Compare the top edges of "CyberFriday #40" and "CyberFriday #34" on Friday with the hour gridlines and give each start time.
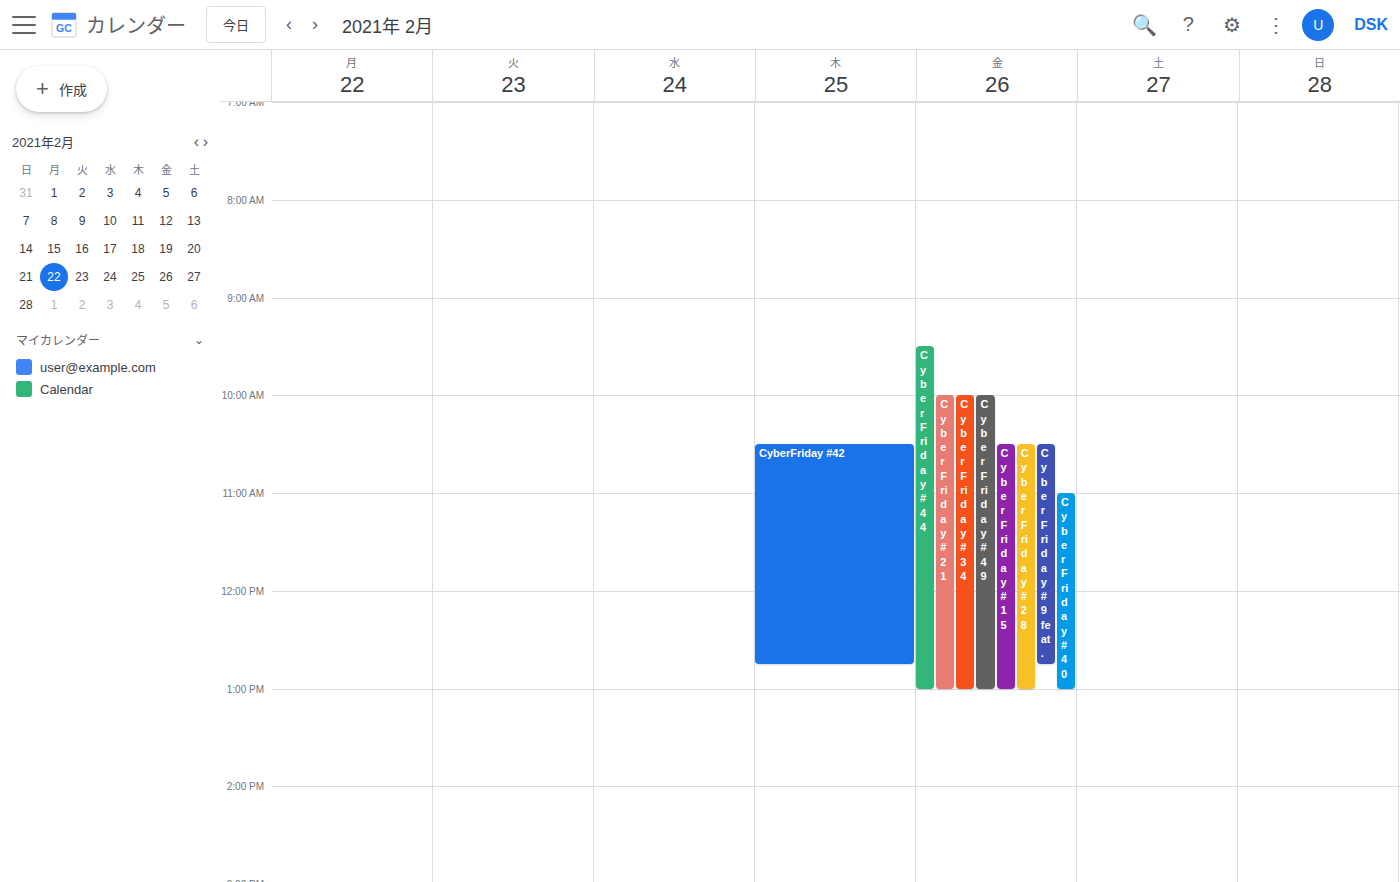
"CyberFriday #40": 11:00 AM, exactly on the 11 AM line. "CyberFriday #34": 10:00 AM, exactly on the 10 AM line.